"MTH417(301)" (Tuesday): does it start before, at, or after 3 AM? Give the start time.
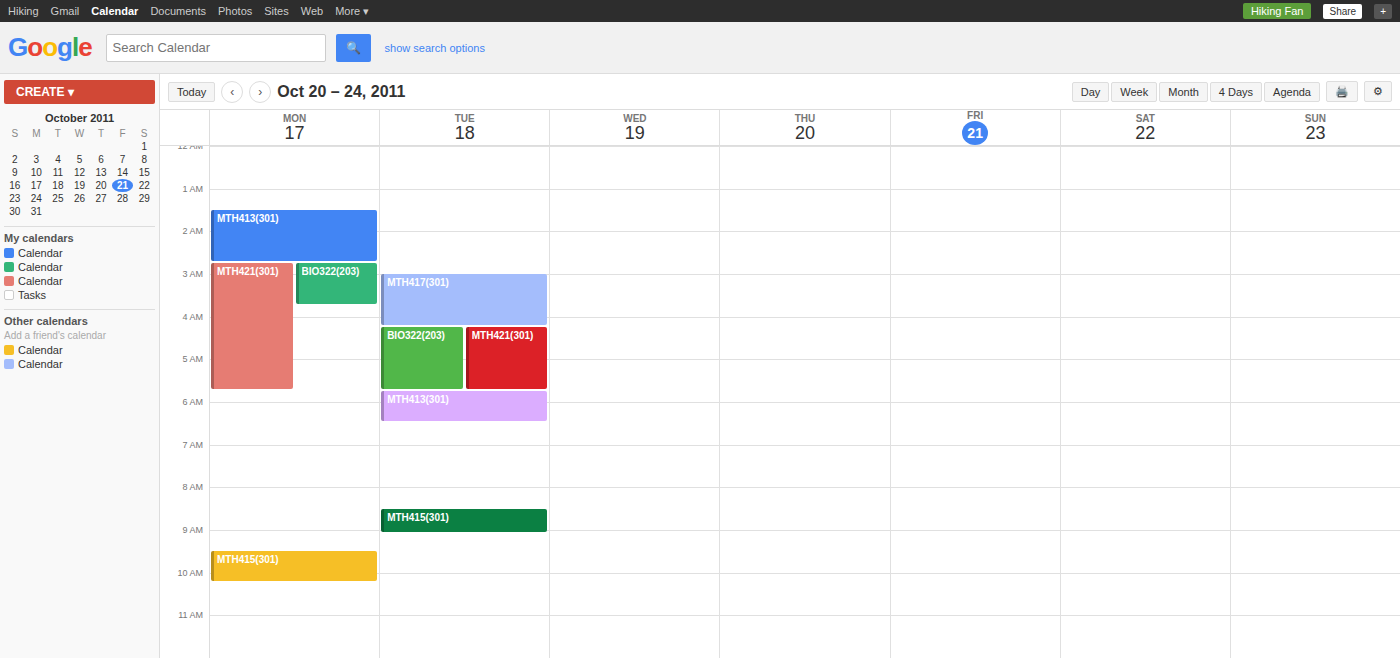
3:00 AM -- exactly at 3 AM, on the 3 AM line.